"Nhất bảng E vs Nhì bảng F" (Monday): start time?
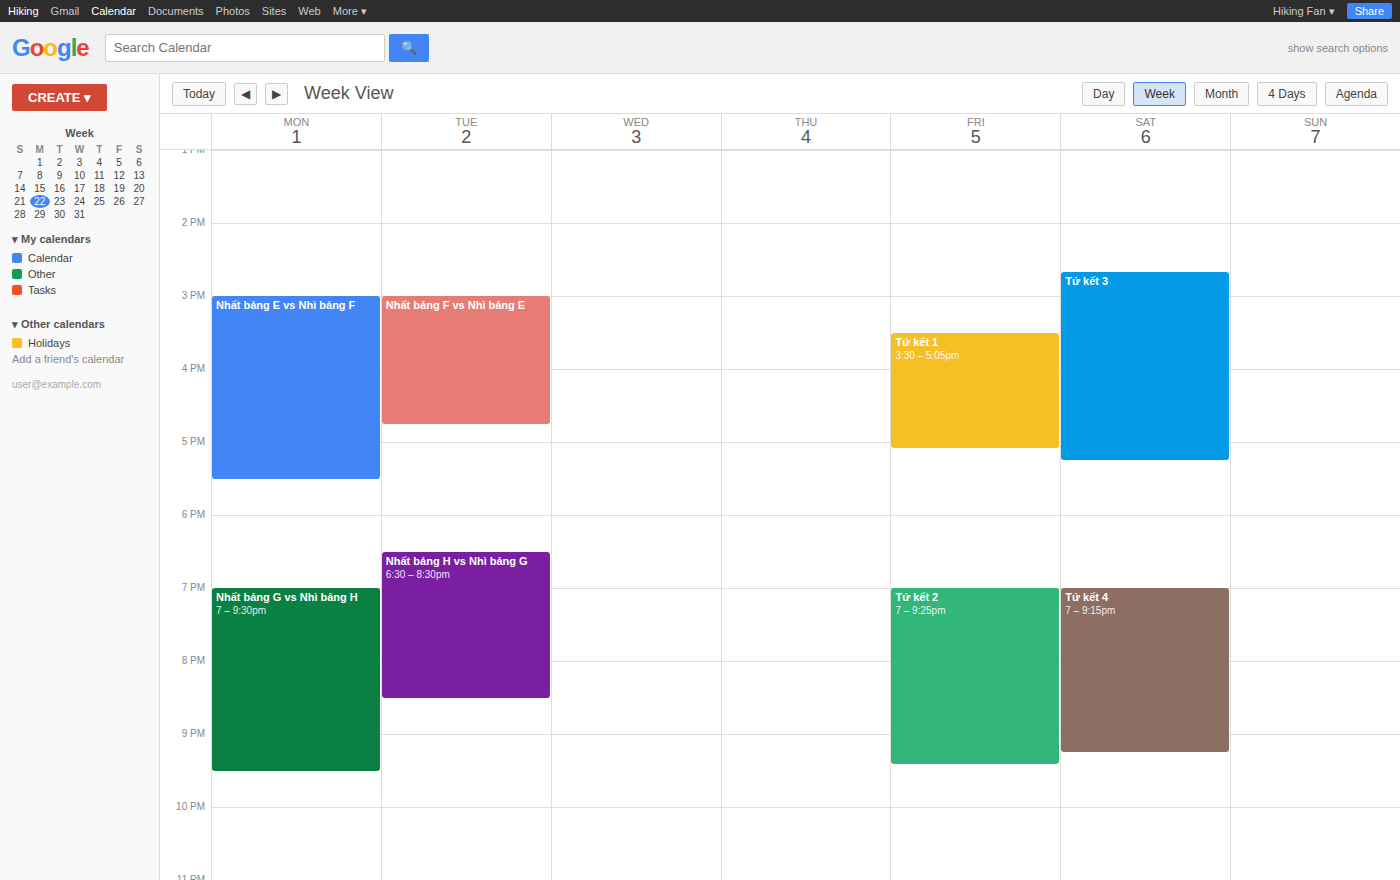
3:00 PM